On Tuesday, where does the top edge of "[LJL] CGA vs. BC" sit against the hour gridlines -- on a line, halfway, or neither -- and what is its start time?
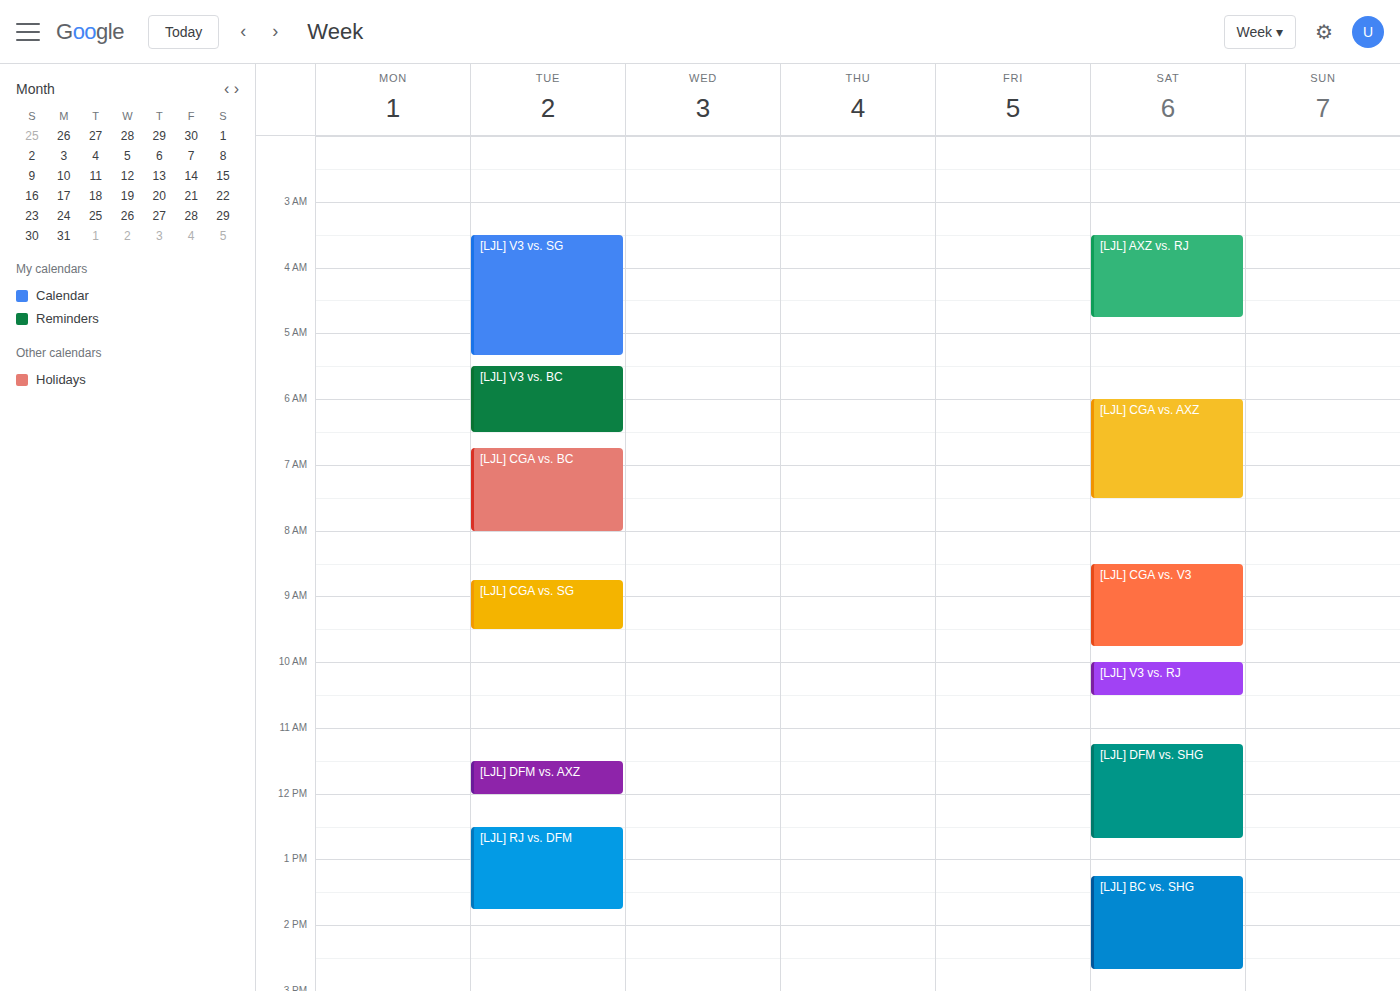
6:45 AM -- neither: three quarters of the way from the 6 AM line to the 7 AM line.